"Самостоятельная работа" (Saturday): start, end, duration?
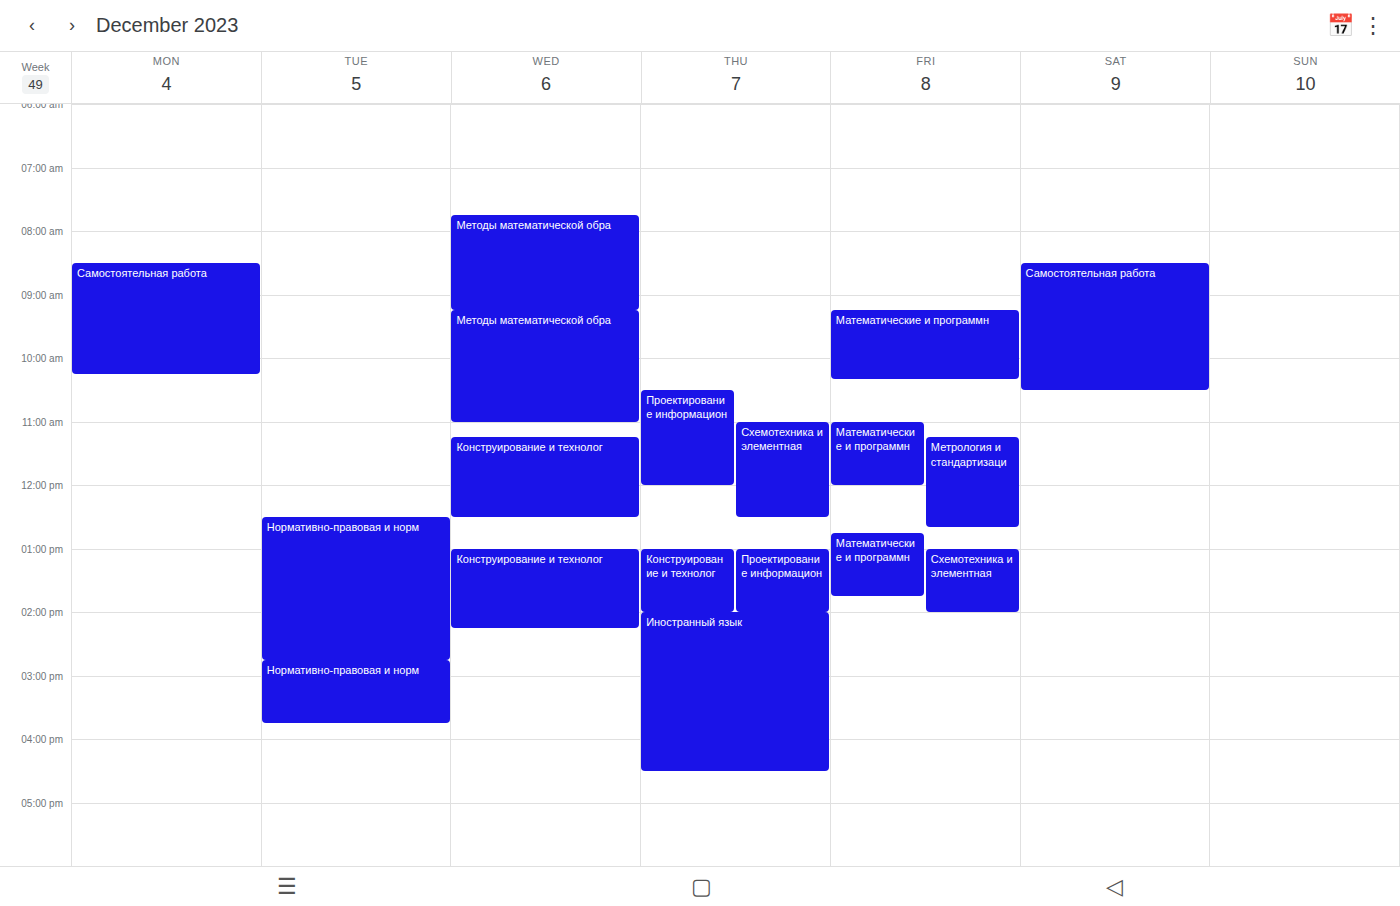
8:30 AM to 10:30 AM, 2 hours